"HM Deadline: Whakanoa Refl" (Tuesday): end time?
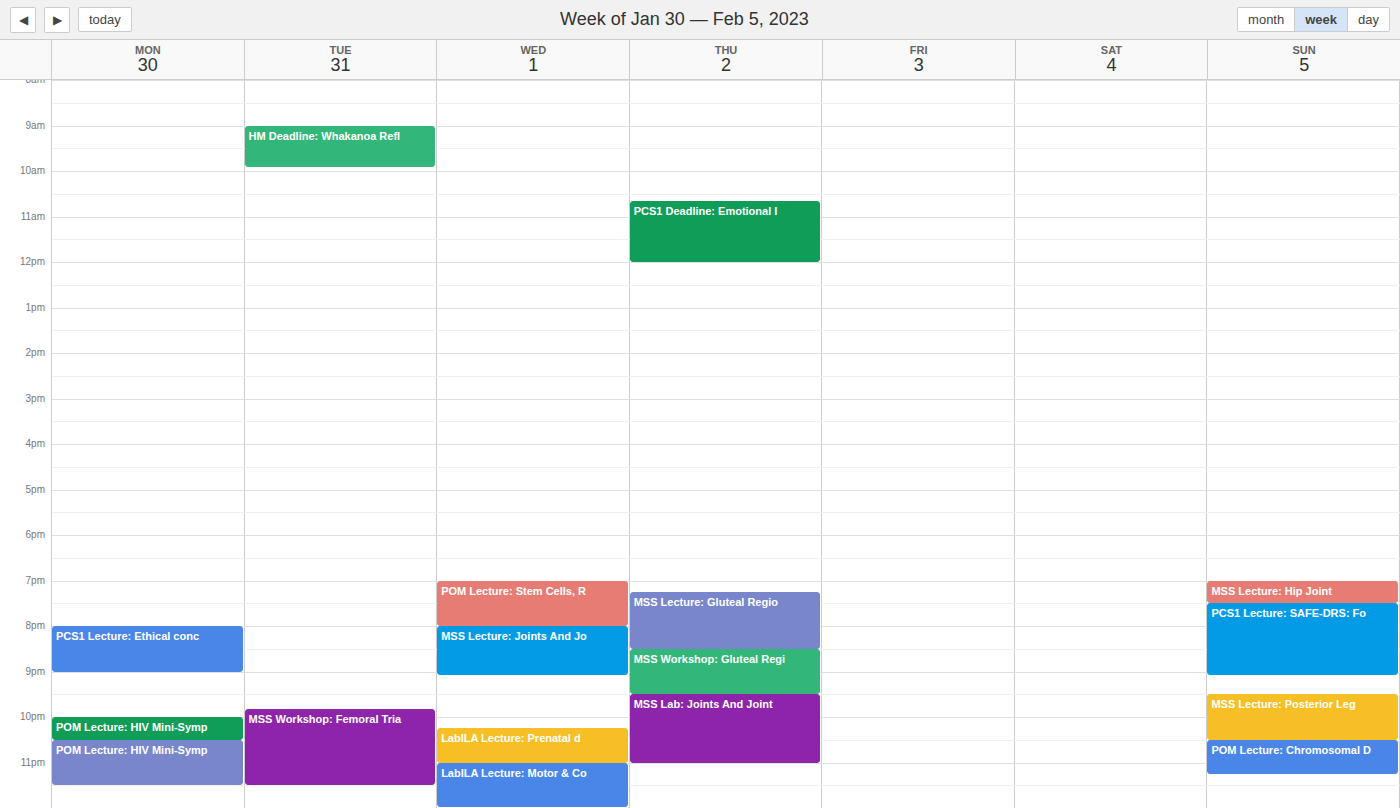
9:55 AM